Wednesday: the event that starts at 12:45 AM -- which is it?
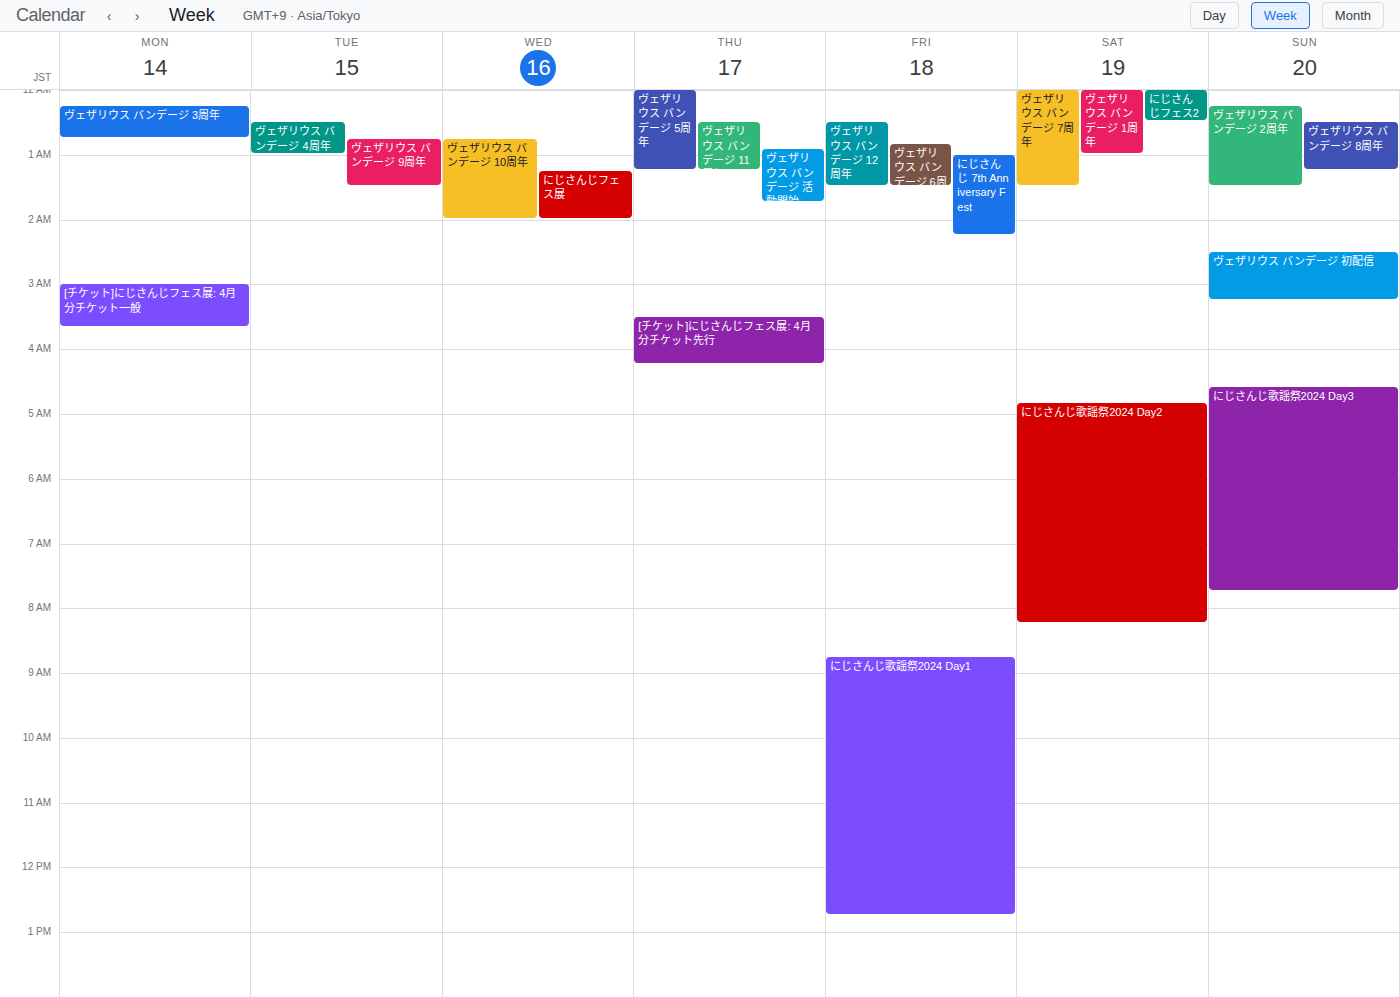
"ヴェザリウス バンデージ 10周年"